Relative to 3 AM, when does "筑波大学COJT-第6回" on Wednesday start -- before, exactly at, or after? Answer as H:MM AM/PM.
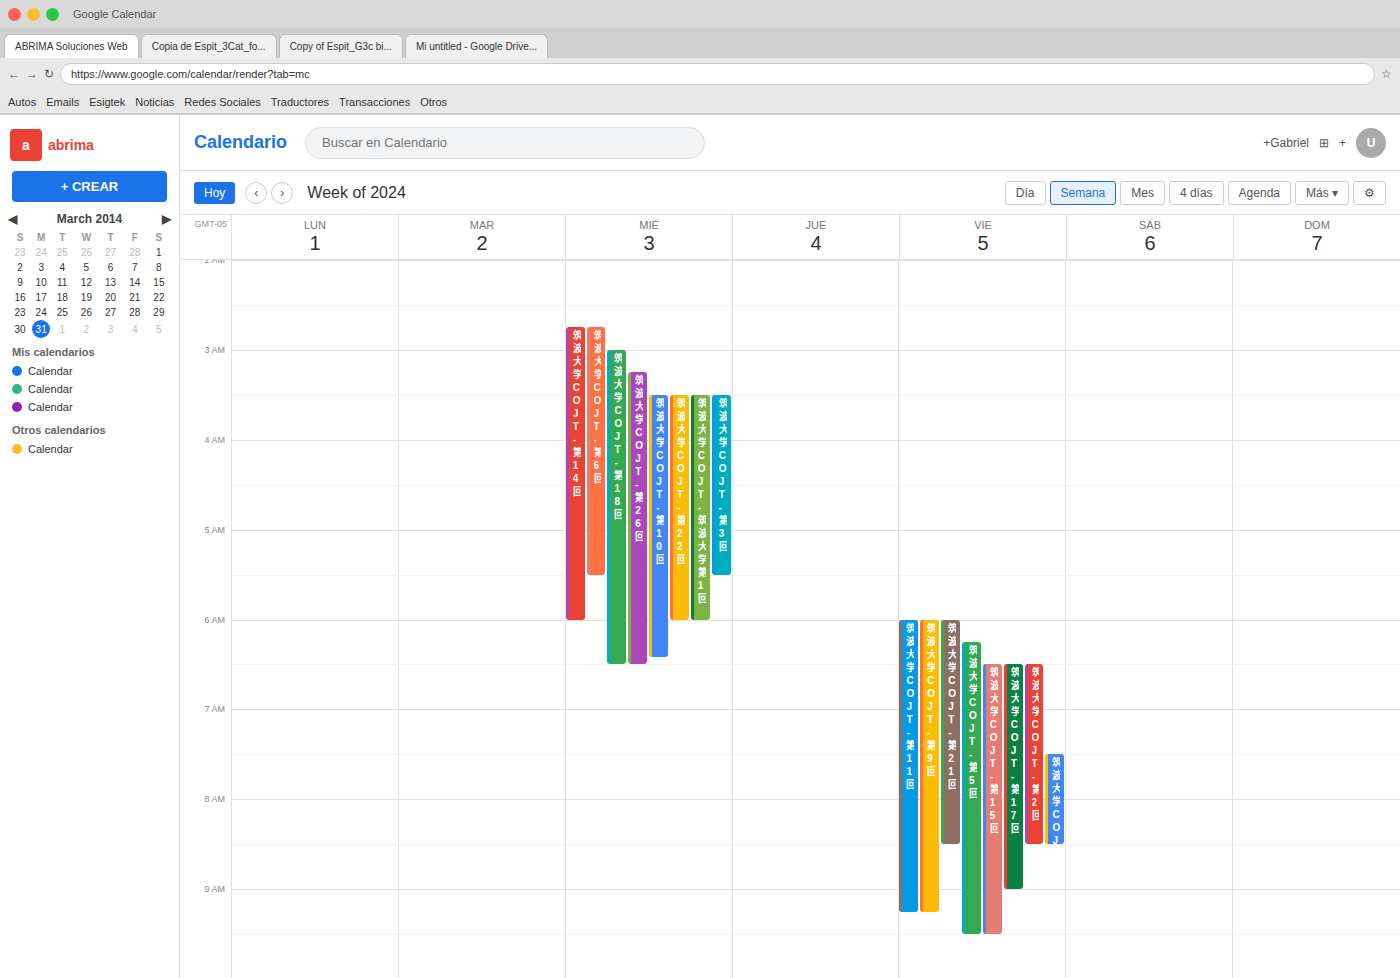
2:45 AM -- before 3 AM, 15 minutes above the 3 AM line.